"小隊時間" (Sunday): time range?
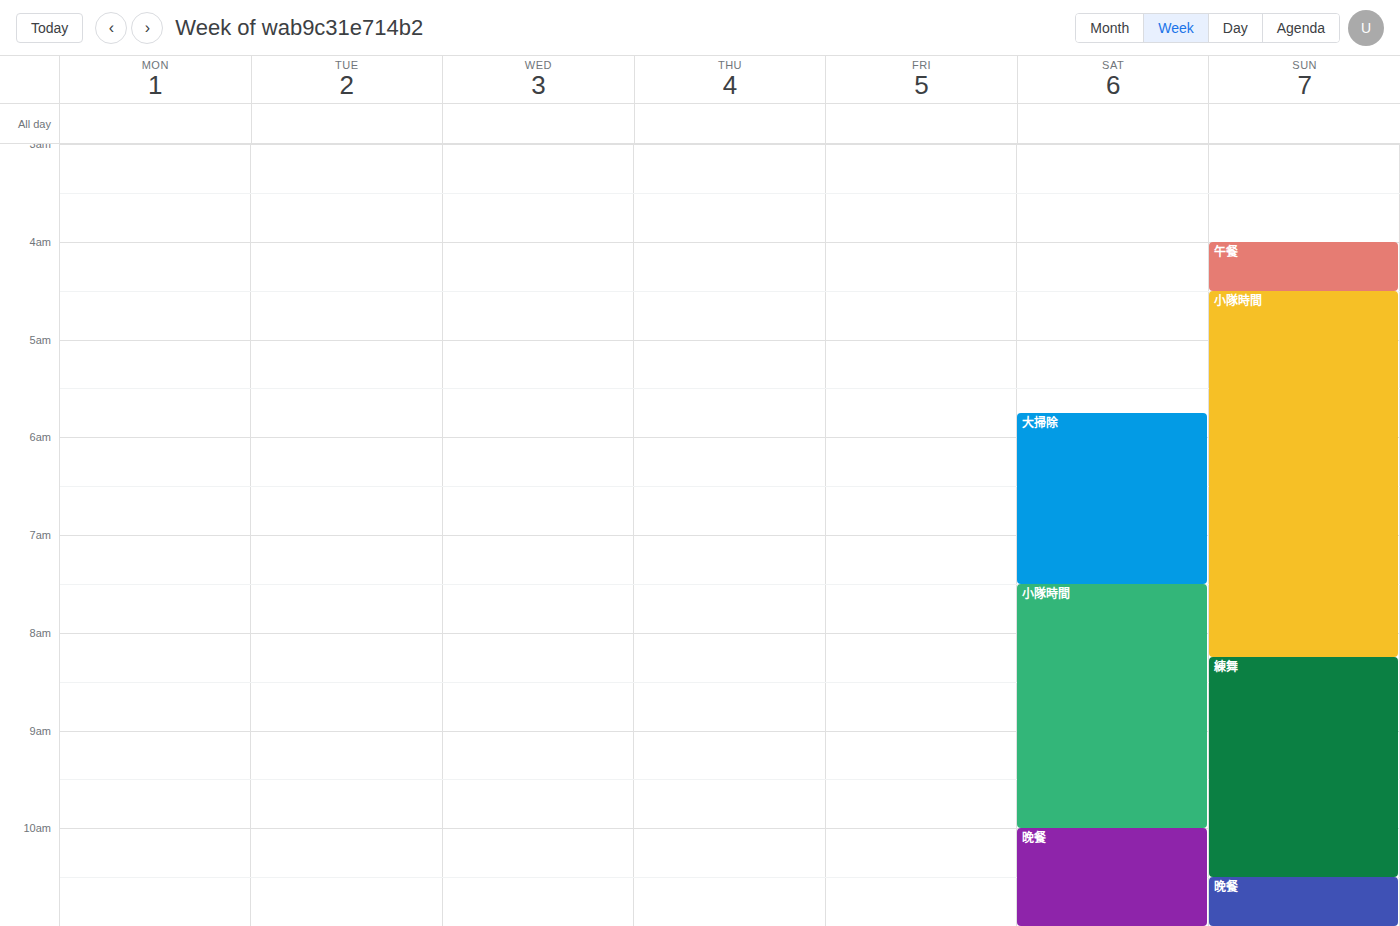
4:30 AM to 8:15 AM